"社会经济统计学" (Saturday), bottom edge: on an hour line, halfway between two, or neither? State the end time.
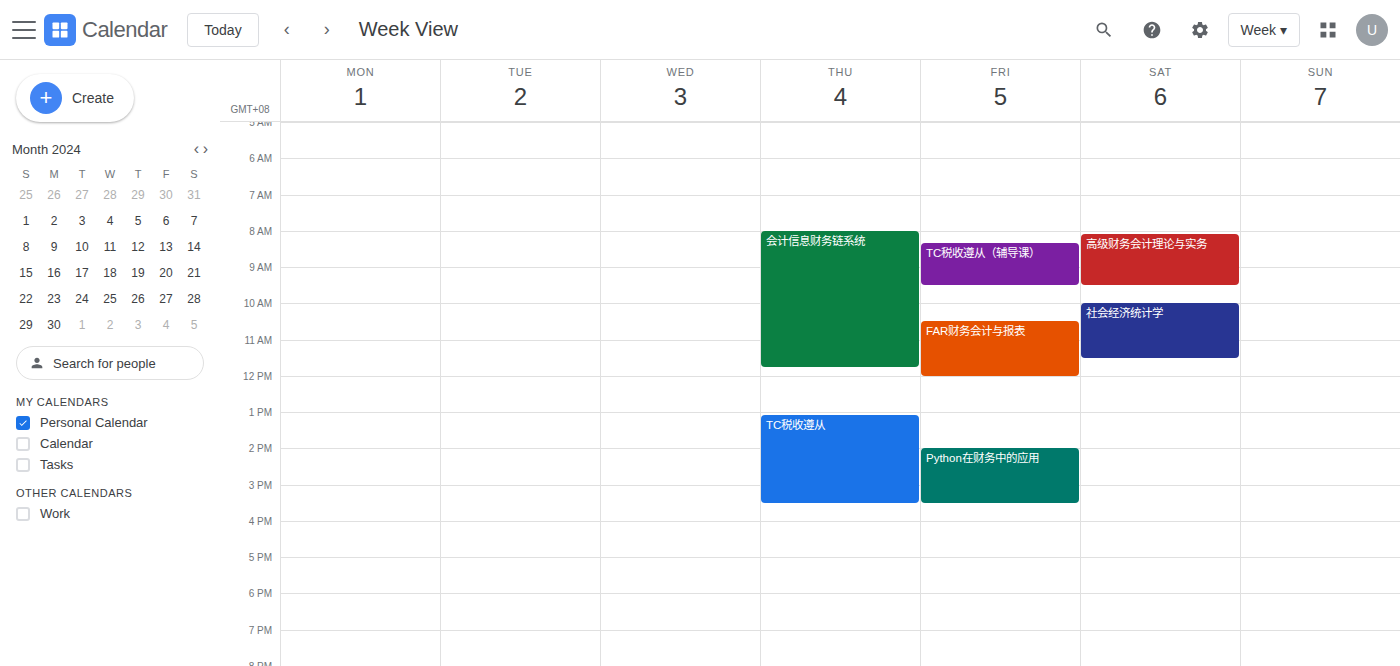
11:30 AM -- halfway between the 11 AM and 12 PM lines.